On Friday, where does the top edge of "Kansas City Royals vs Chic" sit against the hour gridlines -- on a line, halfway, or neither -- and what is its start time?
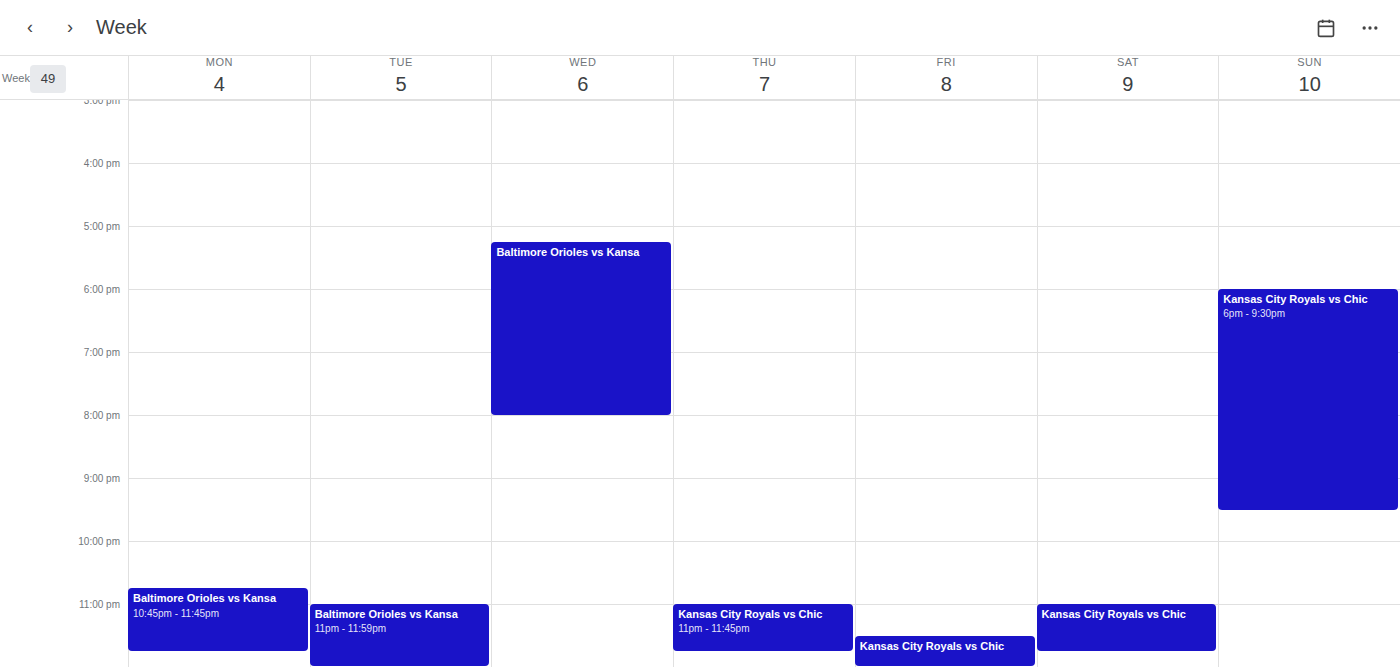
11:30 PM -- halfway between the 11 PM and 12 AM lines.